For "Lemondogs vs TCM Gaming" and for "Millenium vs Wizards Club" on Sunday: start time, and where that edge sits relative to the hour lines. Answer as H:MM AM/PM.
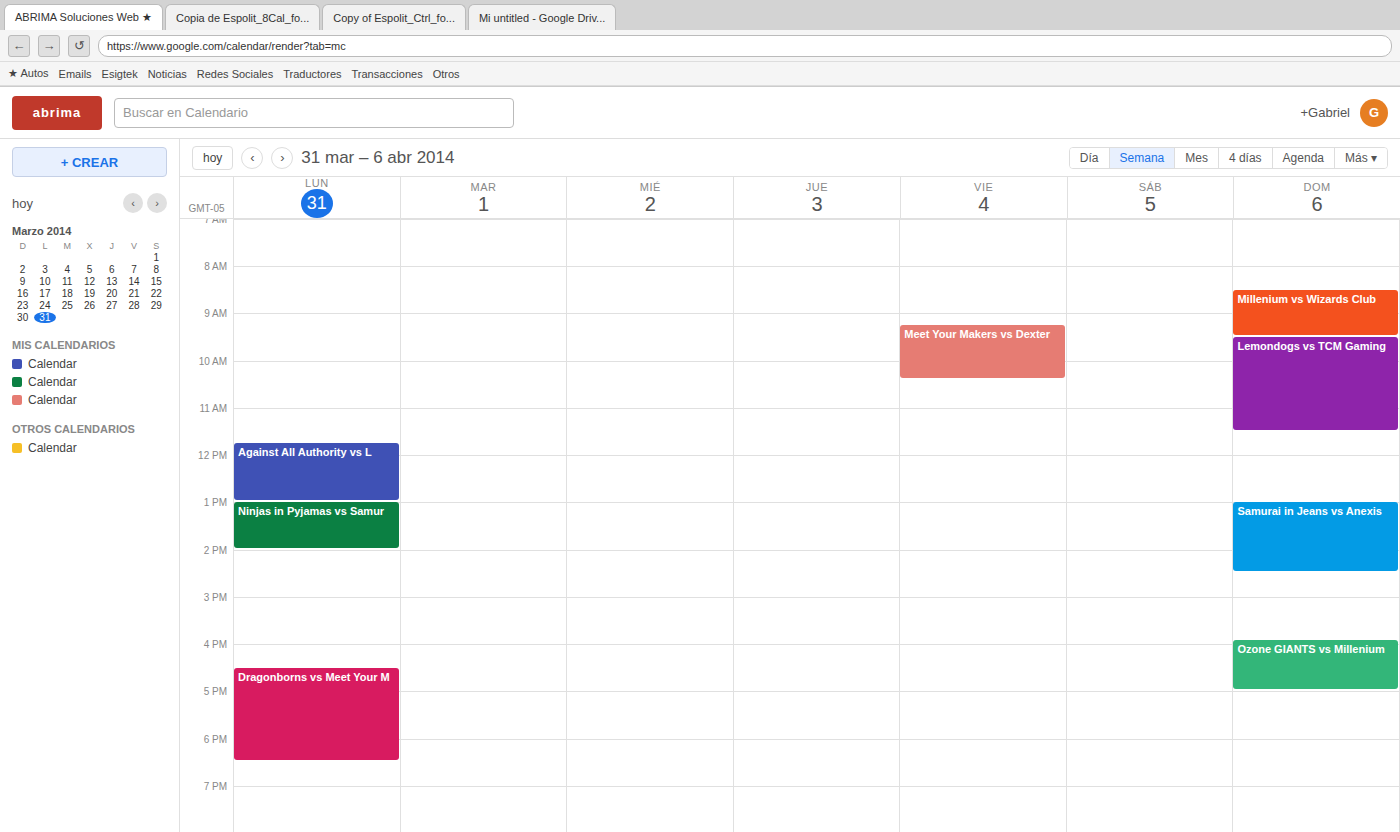
"Lemondogs vs TCM Gaming": 9:30 AM, halfway between the 9 AM and 10 AM lines. "Millenium vs Wizards Club": 8:30 AM, halfway between the 8 AM and 9 AM lines.